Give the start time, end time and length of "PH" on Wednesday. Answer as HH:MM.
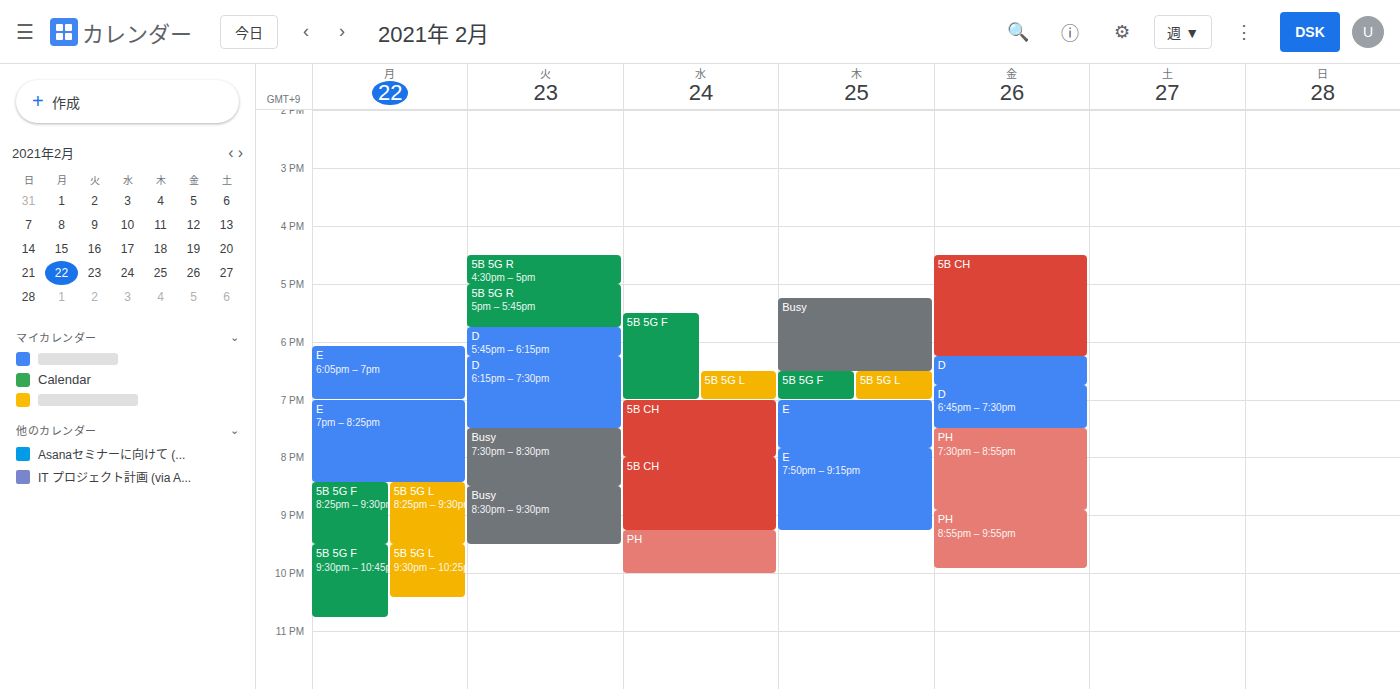
21:15 to 22:00, 45 minutes